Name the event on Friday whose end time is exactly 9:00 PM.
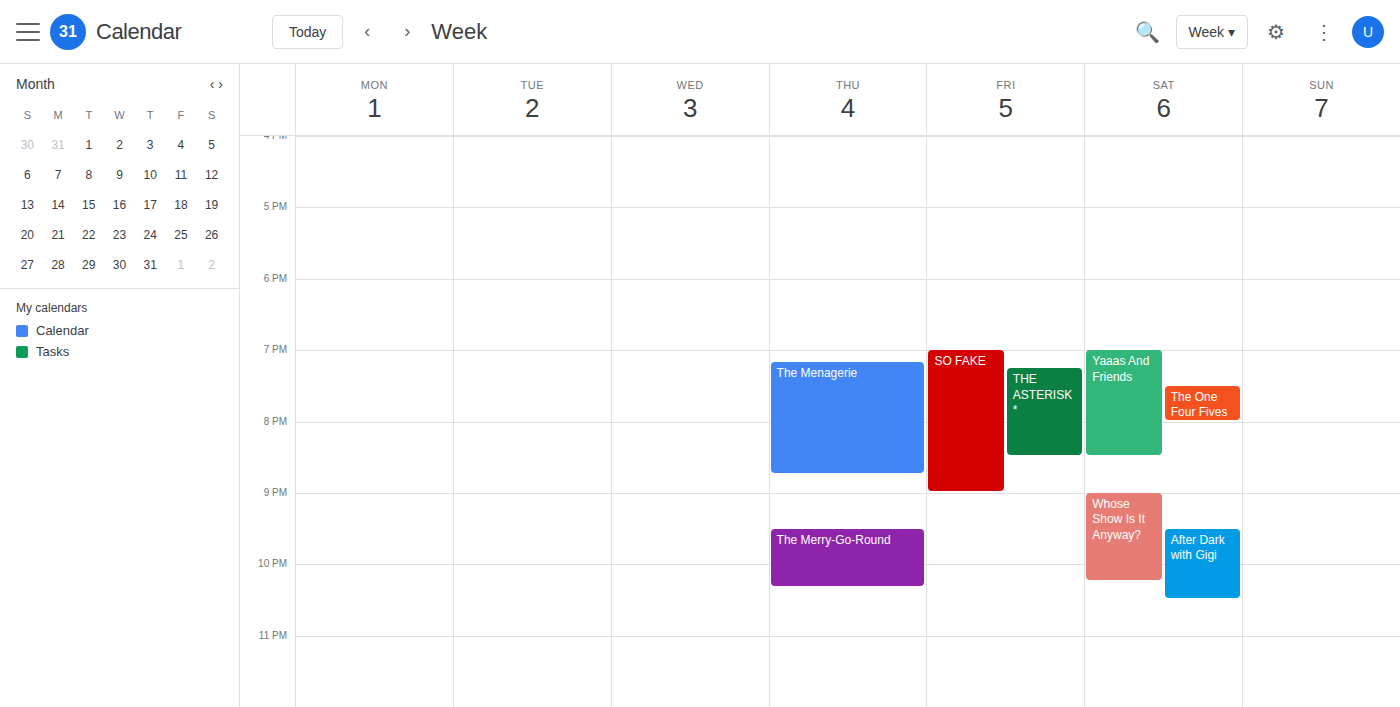
"SO FAKE"